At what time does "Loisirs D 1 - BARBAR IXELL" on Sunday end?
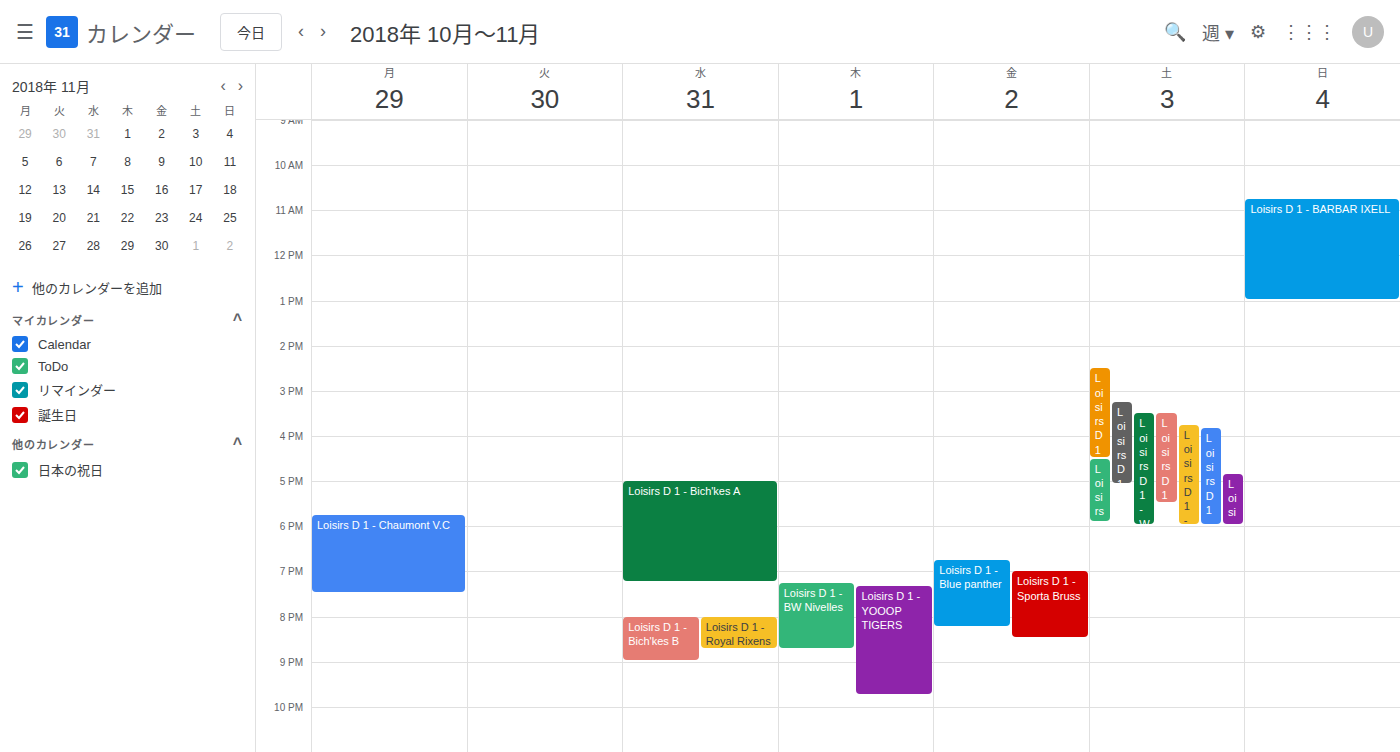
1:00 PM